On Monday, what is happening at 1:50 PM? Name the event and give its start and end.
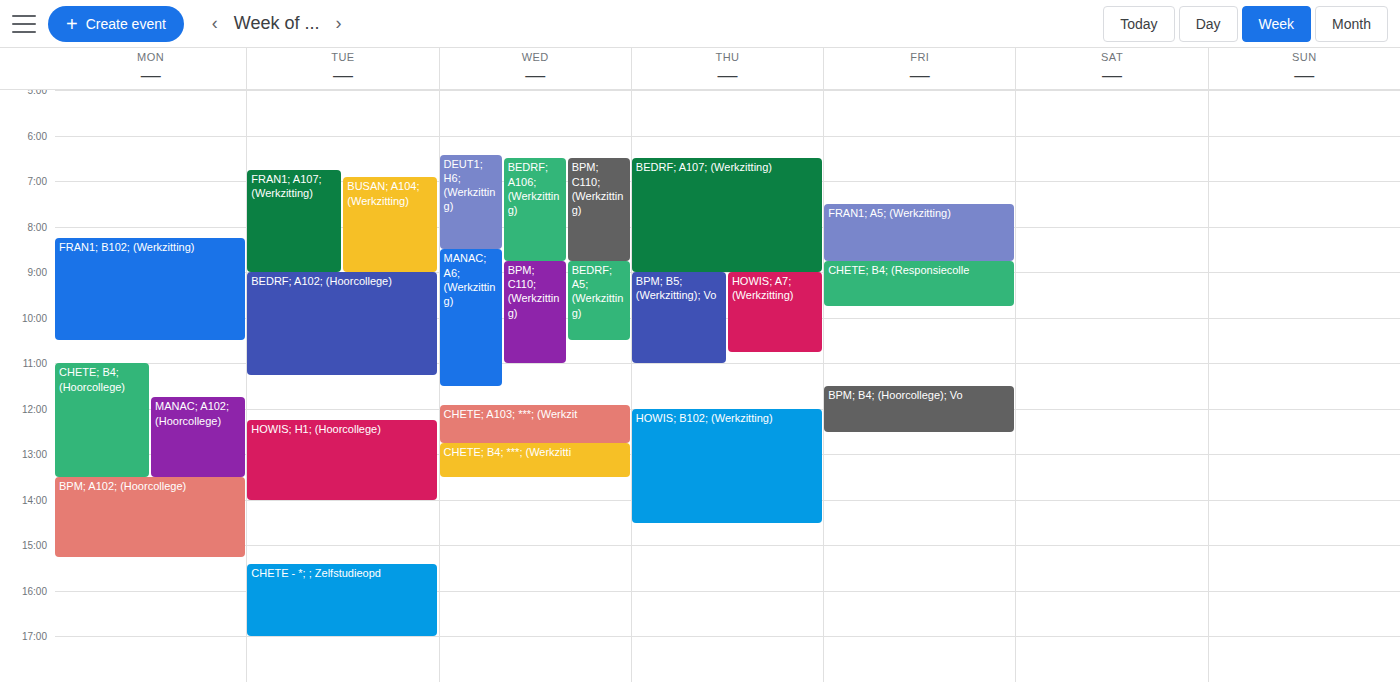
"BPM; A102; (Hoorcollege)", 1:30 PM to 3:15 PM